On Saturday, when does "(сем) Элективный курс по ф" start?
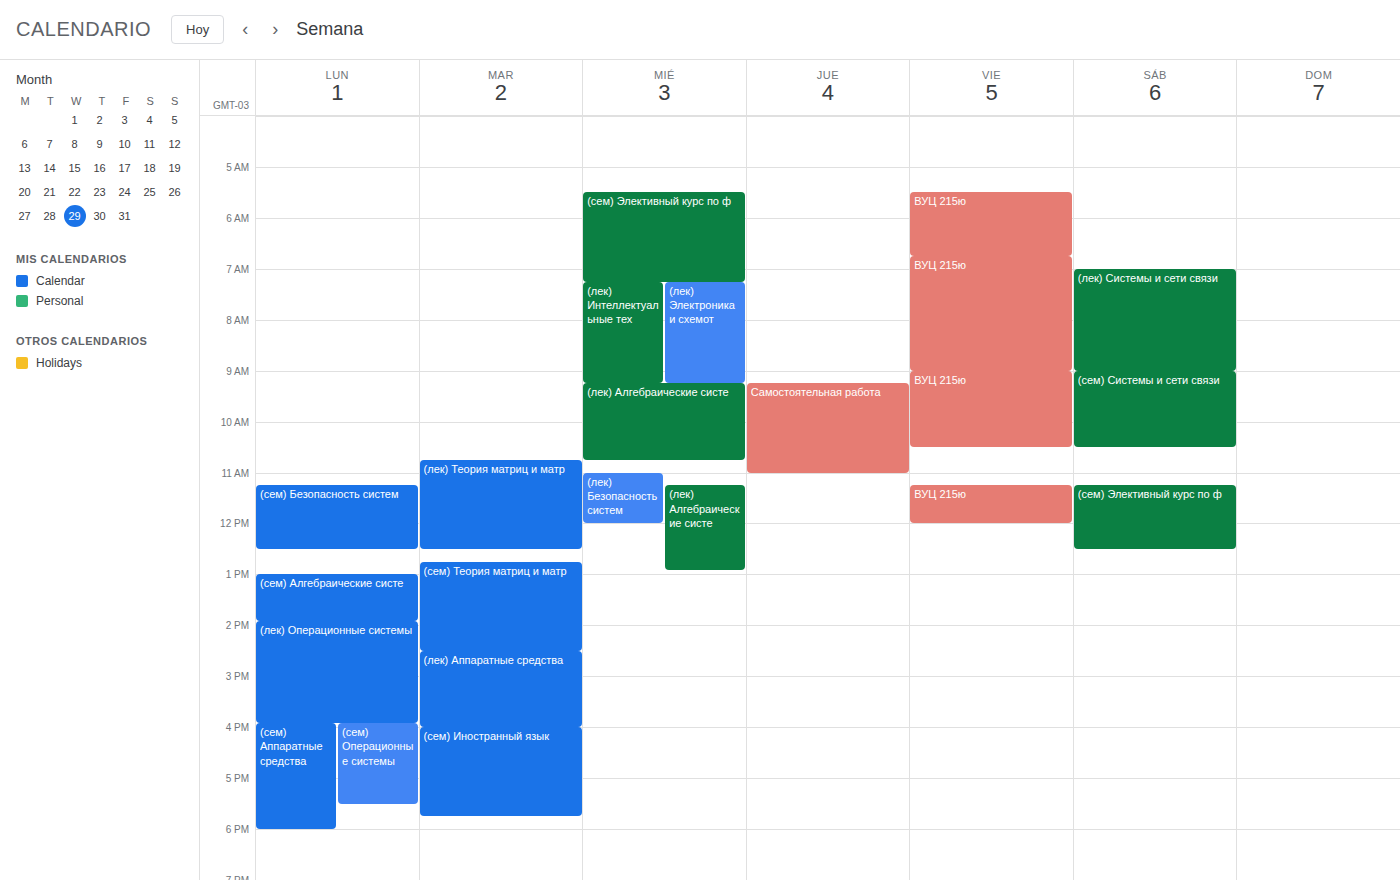
11:15 AM